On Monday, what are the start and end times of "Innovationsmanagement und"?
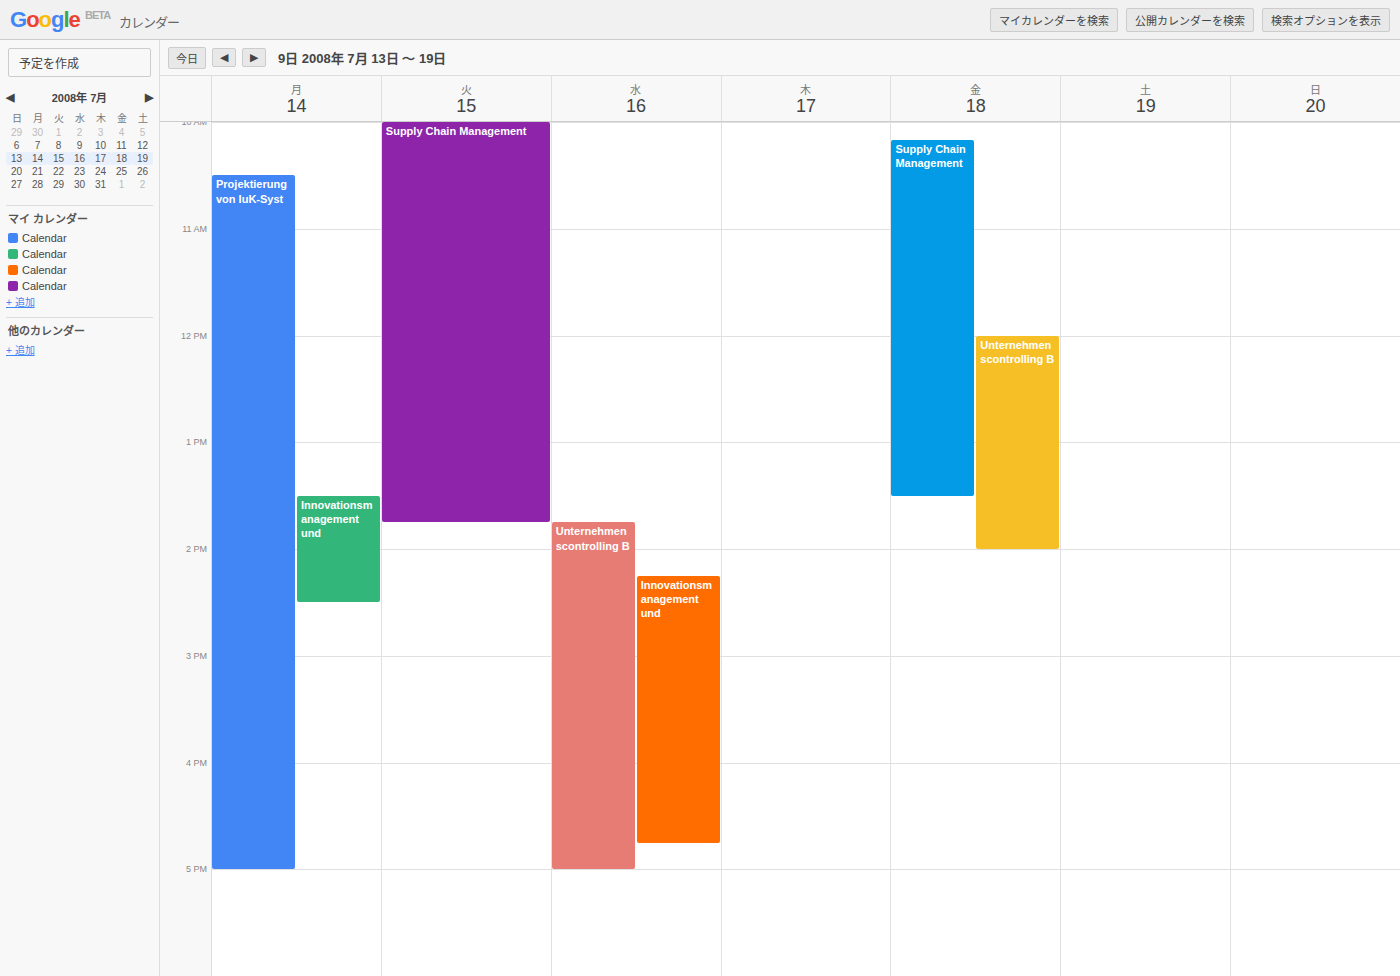
1:30 PM to 2:30 PM